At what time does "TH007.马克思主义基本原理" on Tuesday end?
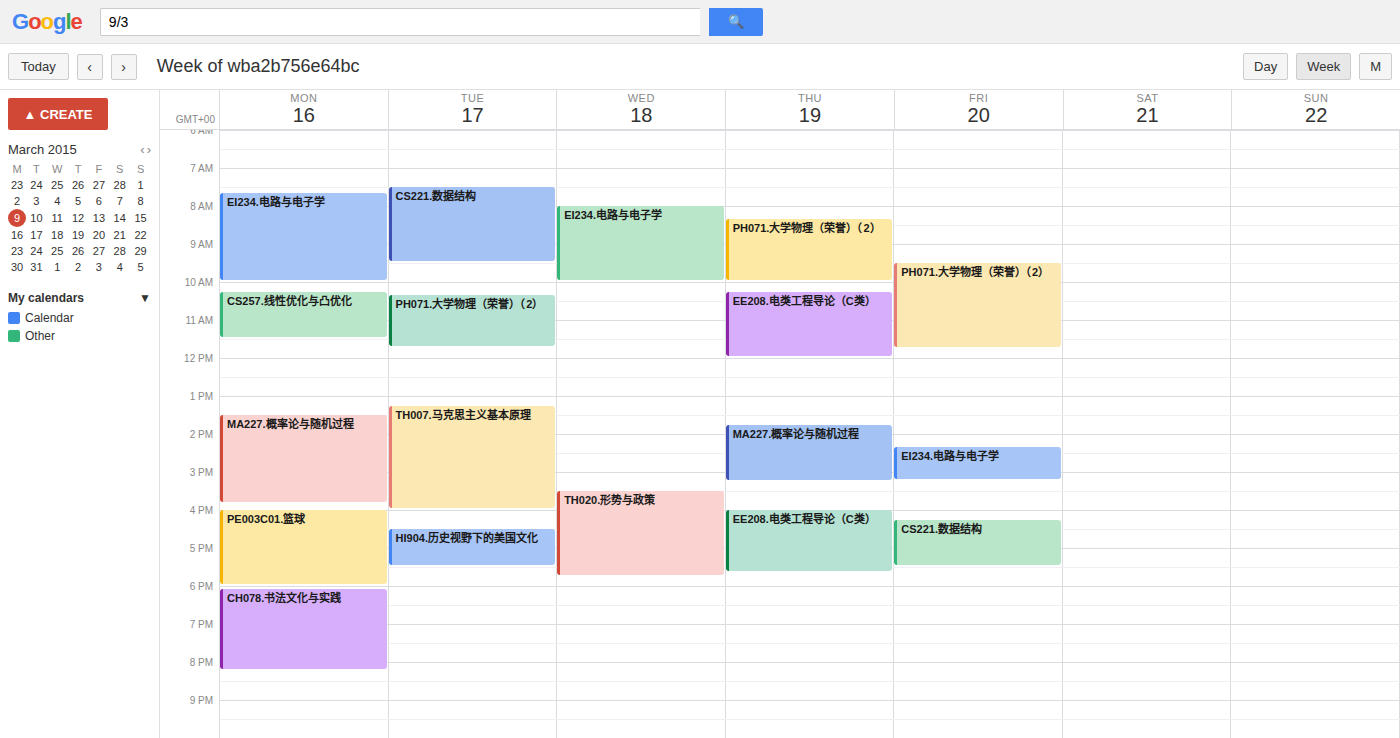
4:00 PM